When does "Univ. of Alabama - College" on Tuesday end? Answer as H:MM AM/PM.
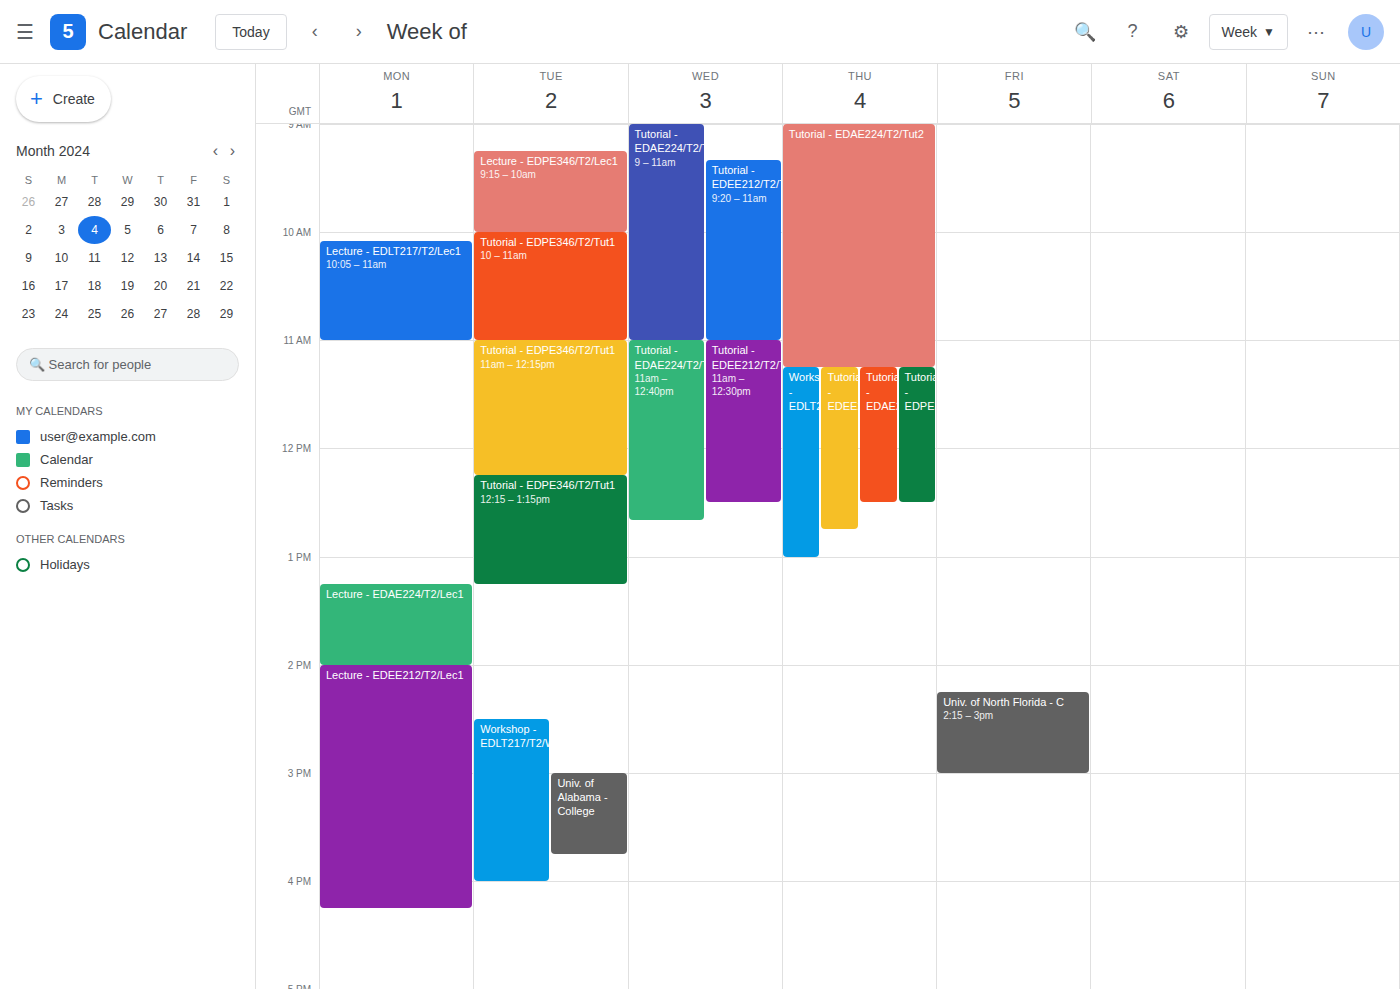
3:45 PM